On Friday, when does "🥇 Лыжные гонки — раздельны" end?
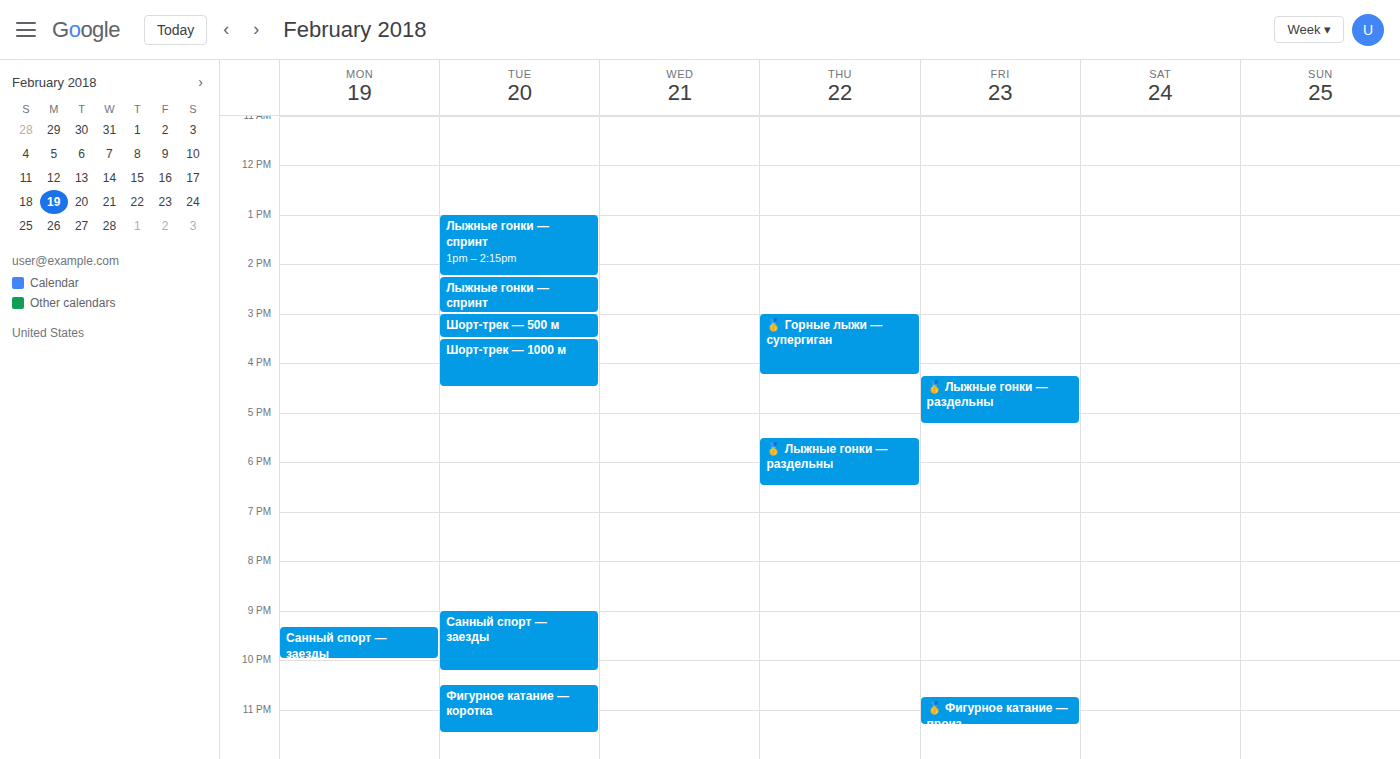
5:15 PM